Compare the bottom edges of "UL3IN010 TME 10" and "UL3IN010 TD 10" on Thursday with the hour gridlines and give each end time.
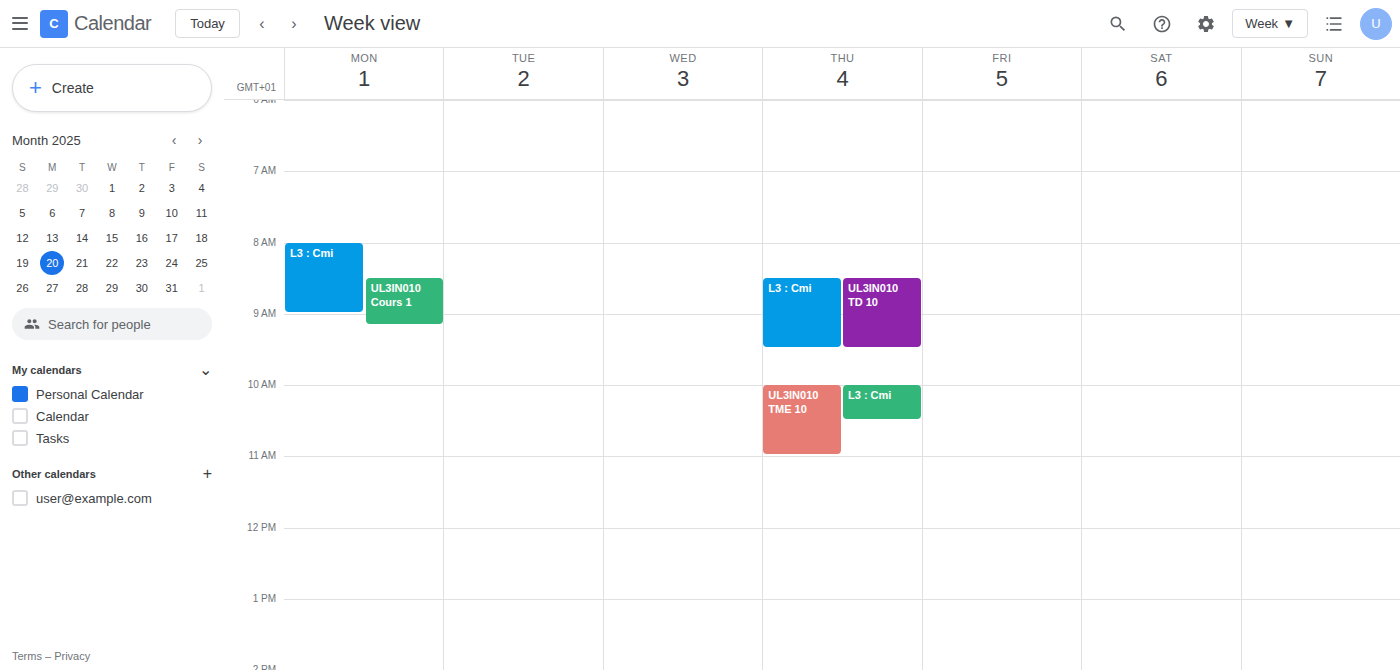
"UL3IN010 TME 10": 11:00 AM, exactly on the 11 AM line. "UL3IN010 TD 10": 9:30 AM, halfway between the 9 AM and 10 AM lines.